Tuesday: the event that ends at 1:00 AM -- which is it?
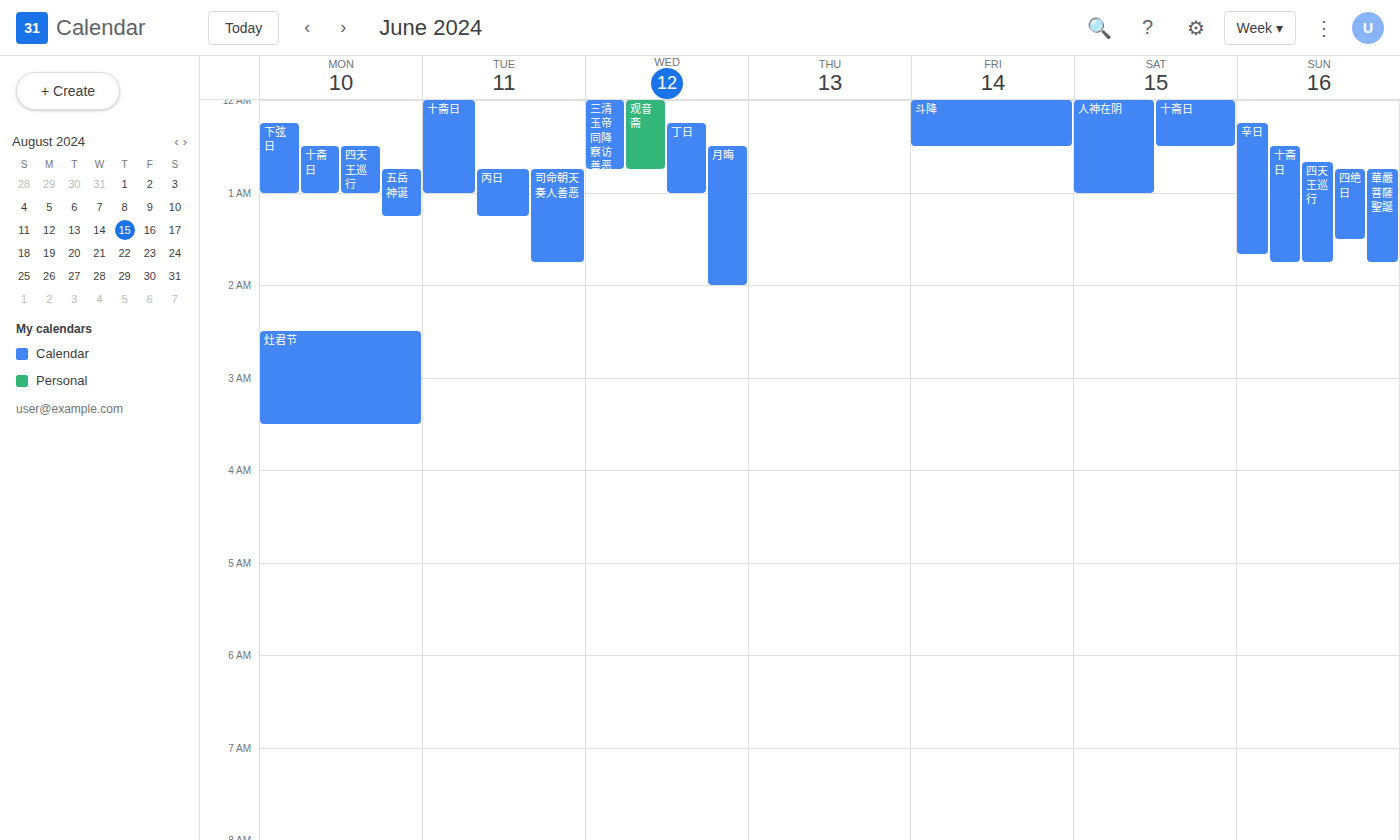
"十斋日"